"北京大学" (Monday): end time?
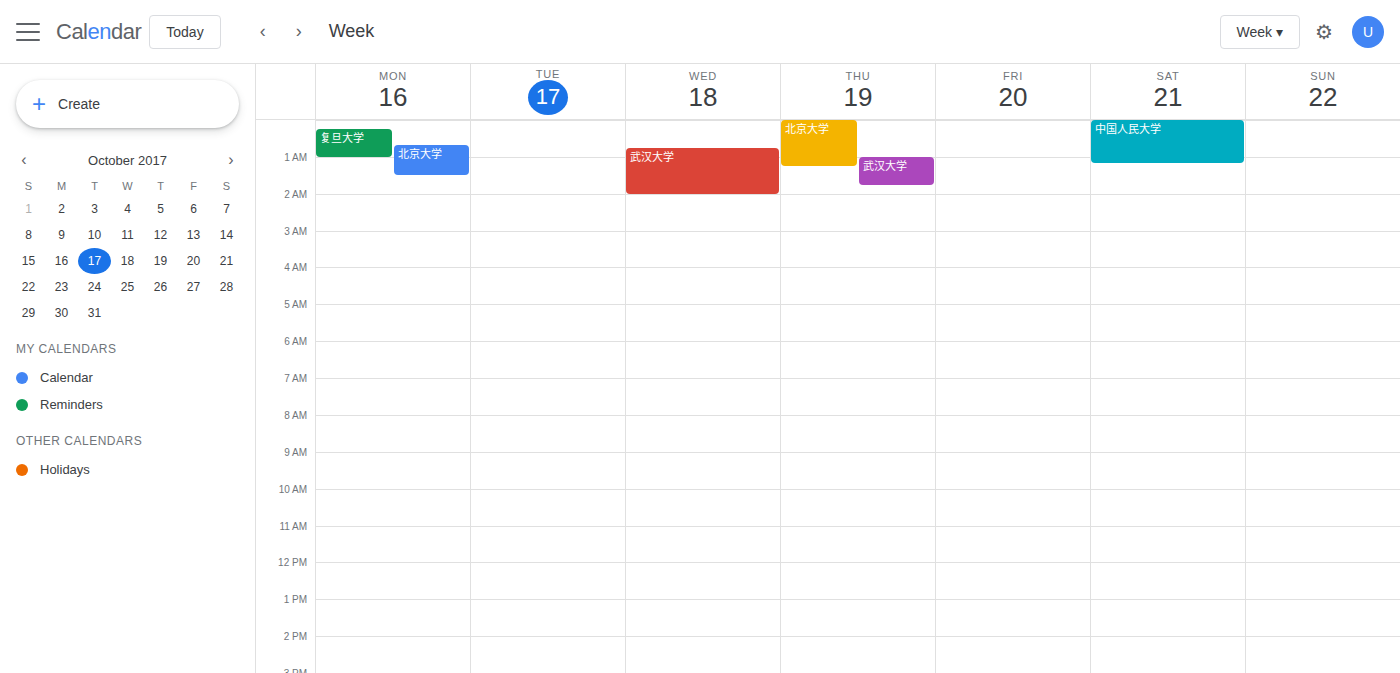
1:30 AM